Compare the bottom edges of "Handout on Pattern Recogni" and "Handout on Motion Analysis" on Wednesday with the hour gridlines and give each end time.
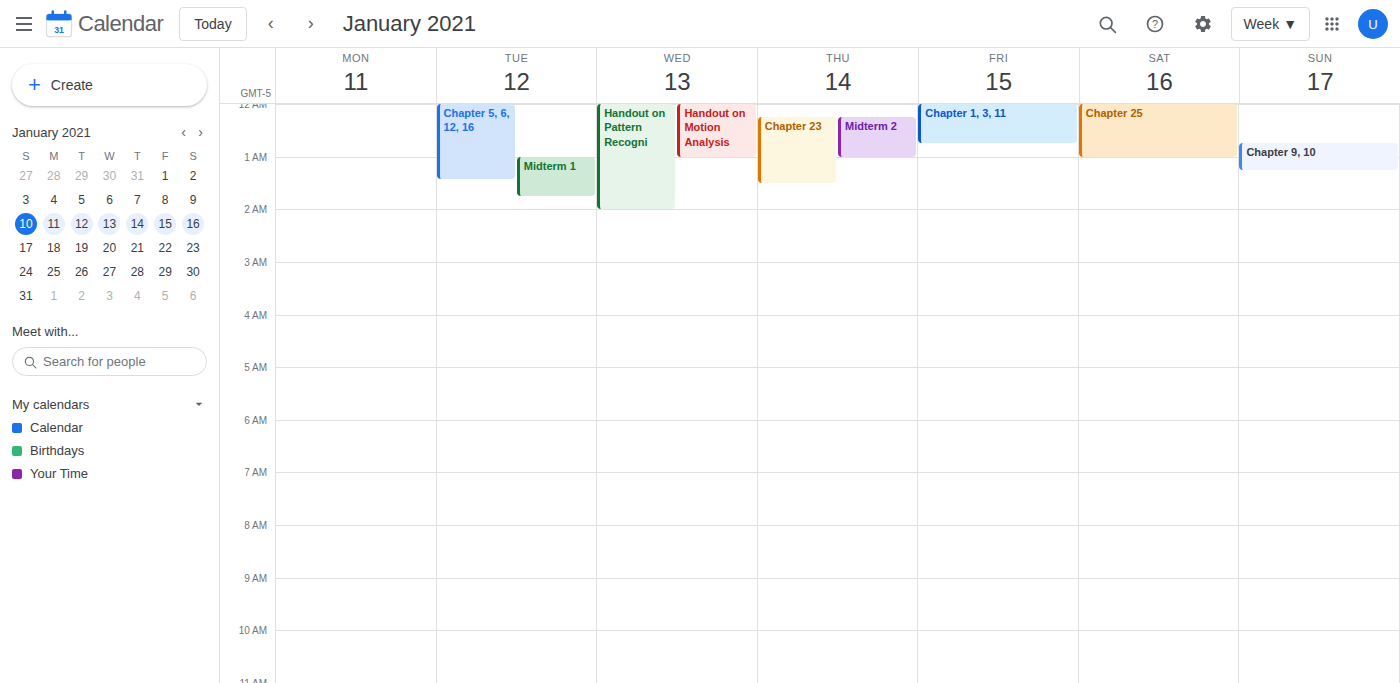
"Handout on Pattern Recogni": 02:00, exactly on the 02:00 line. "Handout on Motion Analysis": 01:00, exactly on the 01:00 line.